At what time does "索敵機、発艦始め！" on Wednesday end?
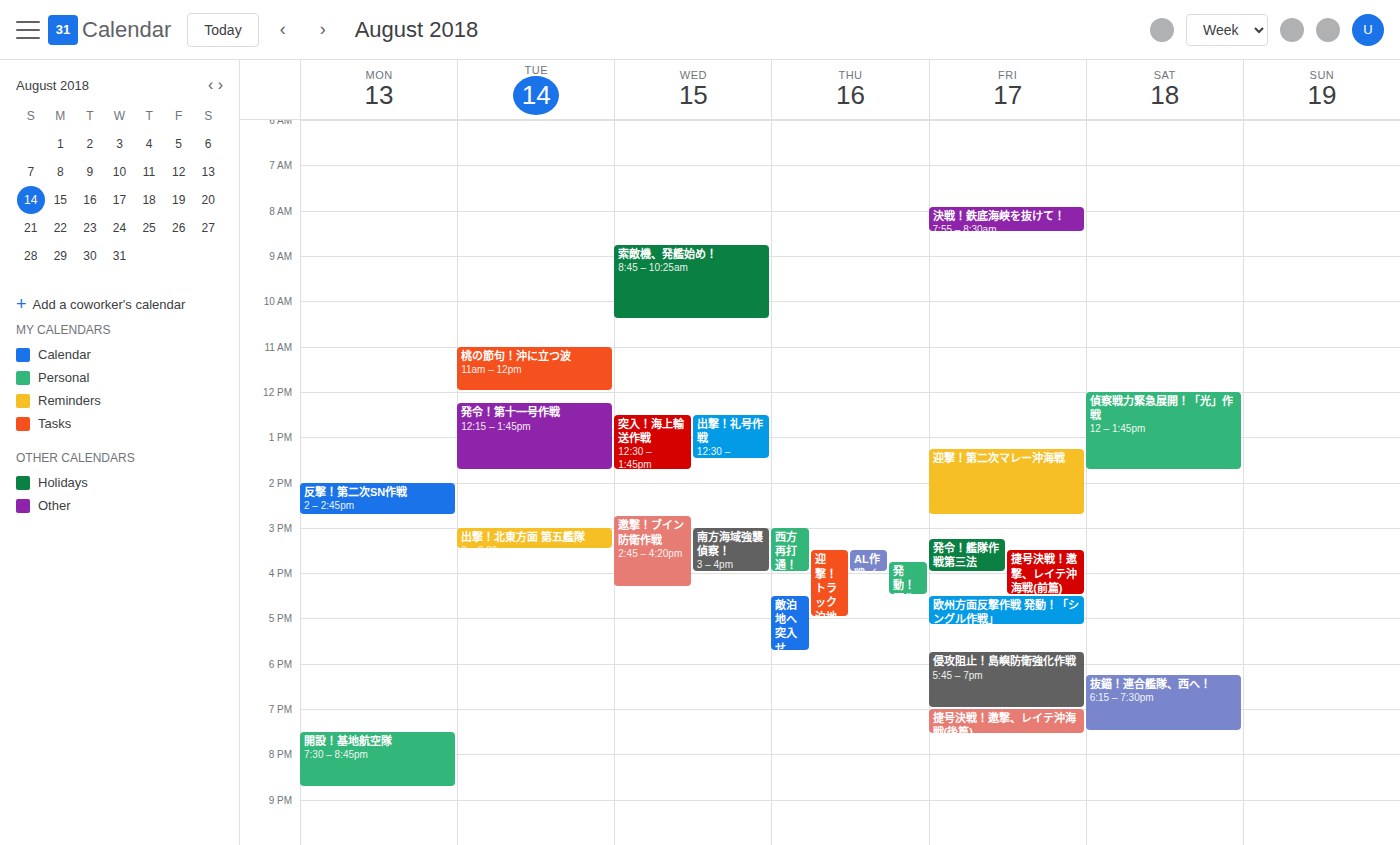
10:25